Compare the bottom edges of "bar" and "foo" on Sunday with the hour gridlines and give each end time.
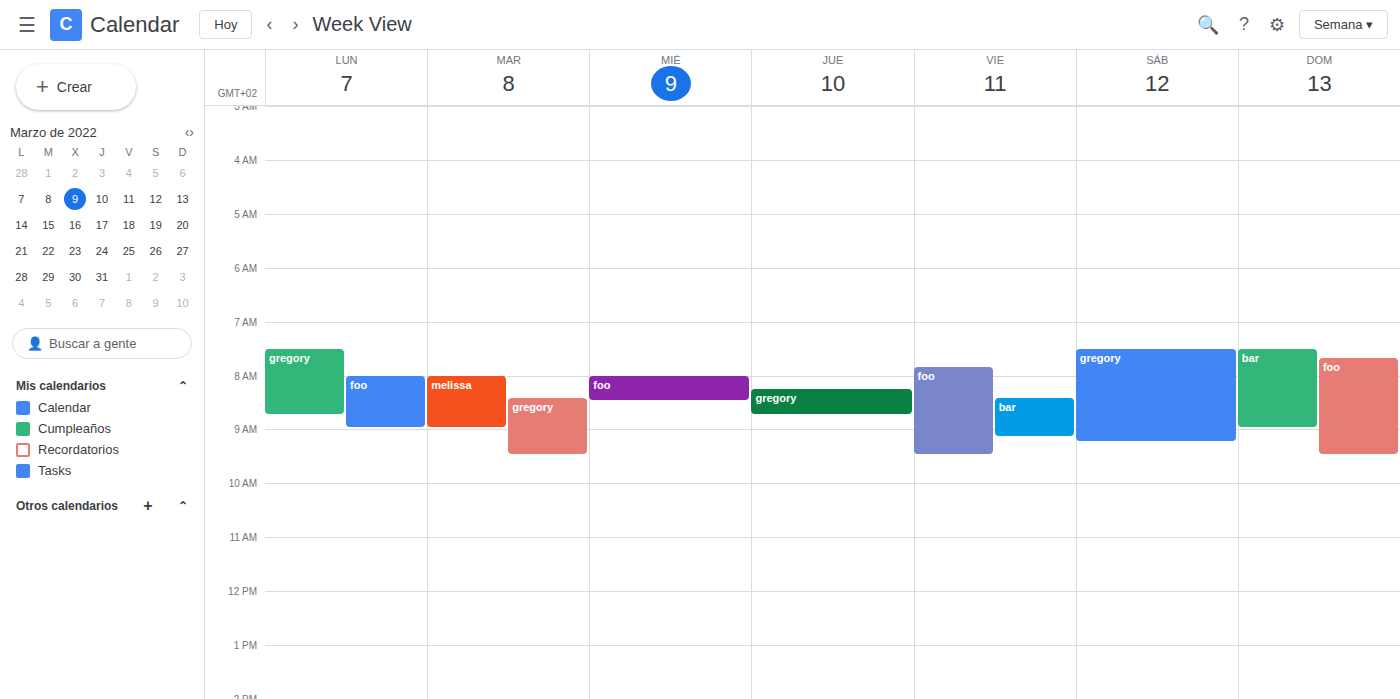
"bar": 9:00 AM, exactly on the 9 AM line. "foo": 9:30 AM, halfway between the 9 AM and 10 AM lines.